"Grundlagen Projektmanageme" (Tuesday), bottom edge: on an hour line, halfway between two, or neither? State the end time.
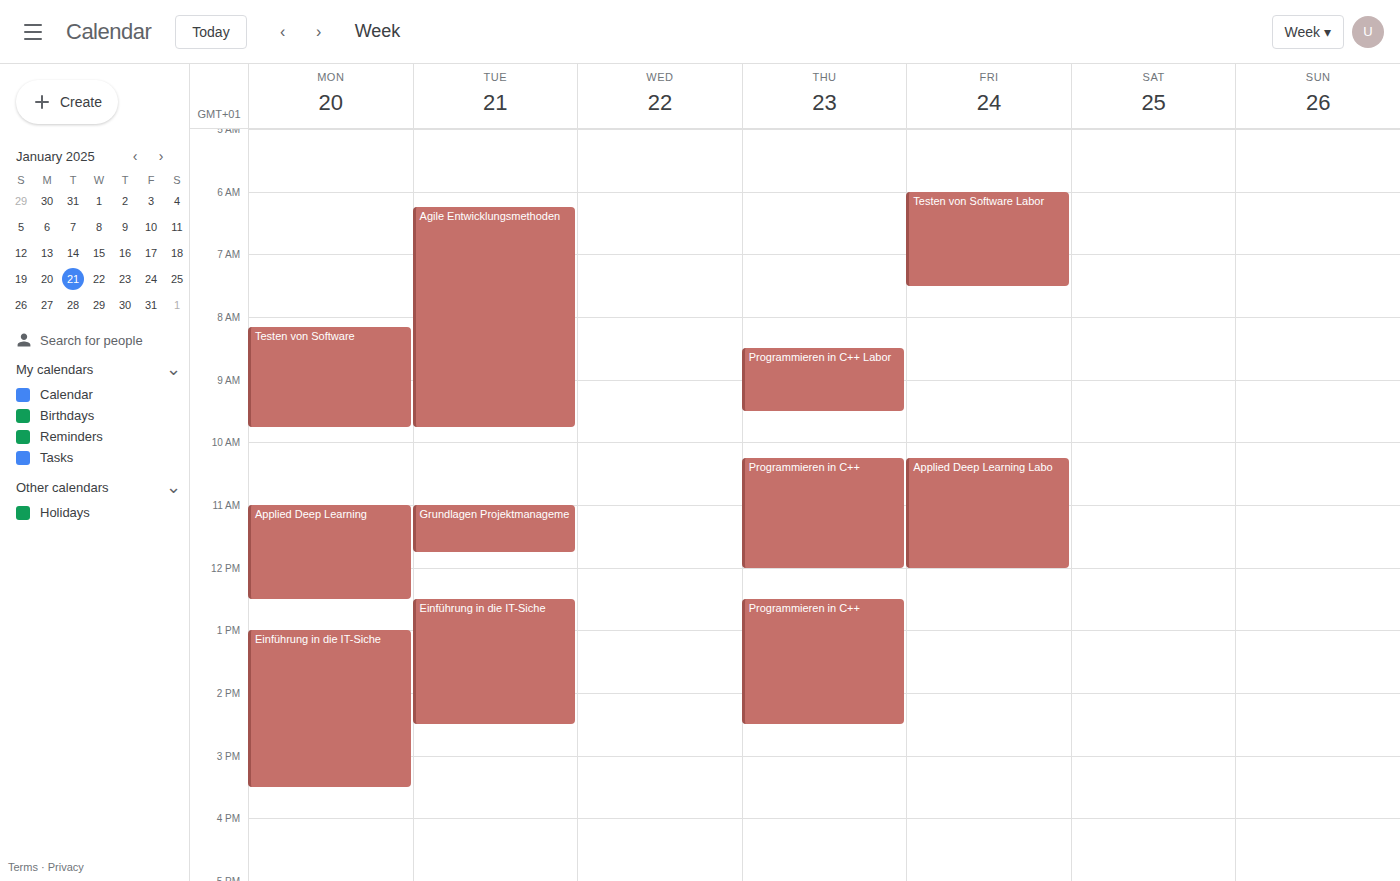
11:45 -- neither: three quarters of the way from the 11:00 line to the 12:00 line.